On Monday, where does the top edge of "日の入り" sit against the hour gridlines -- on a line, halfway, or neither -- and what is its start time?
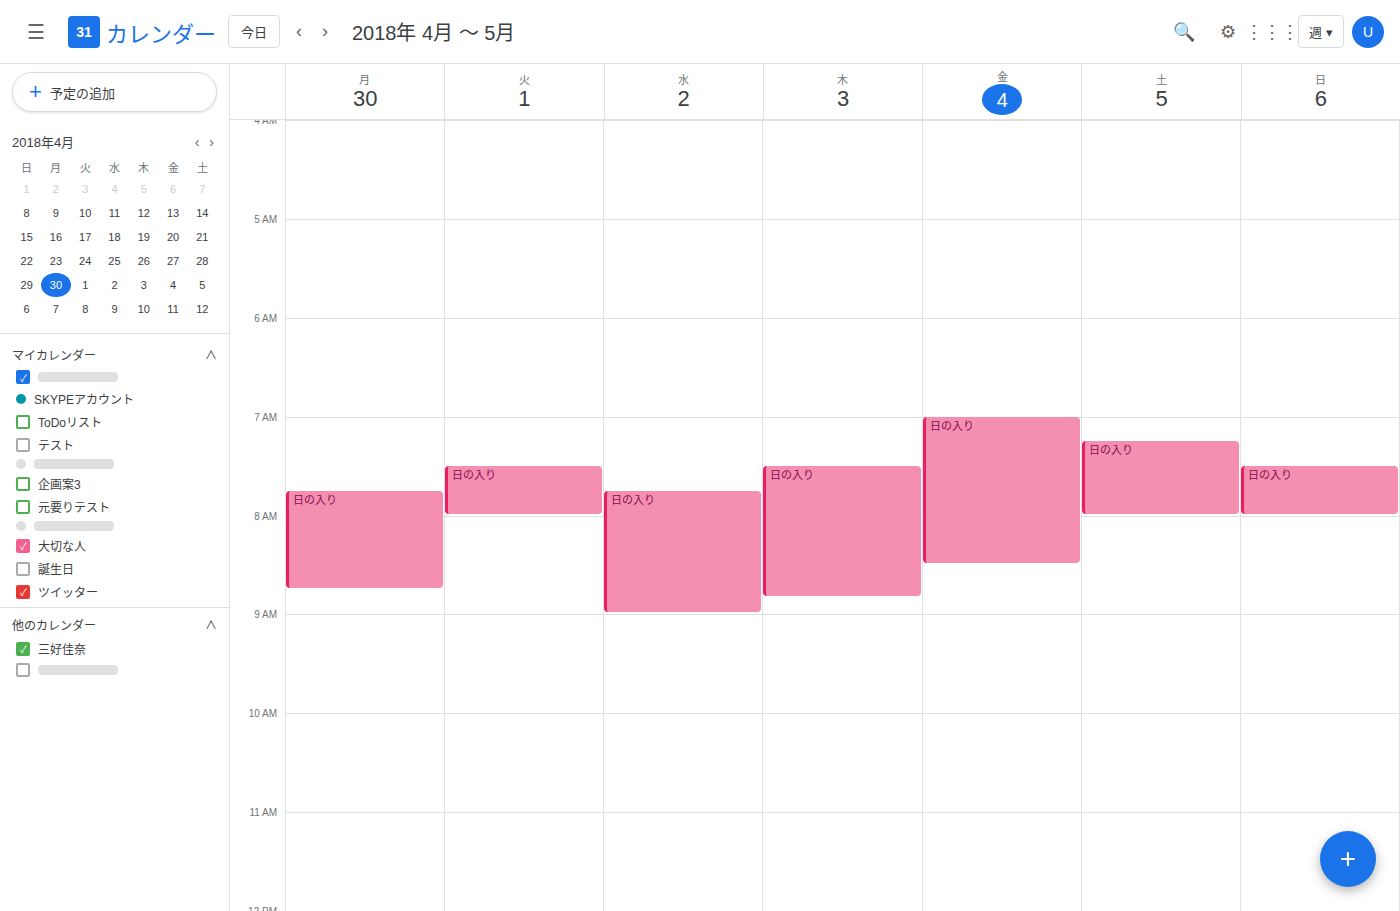
7:45 AM -- neither: three quarters of the way from the 7 AM line to the 8 AM line.